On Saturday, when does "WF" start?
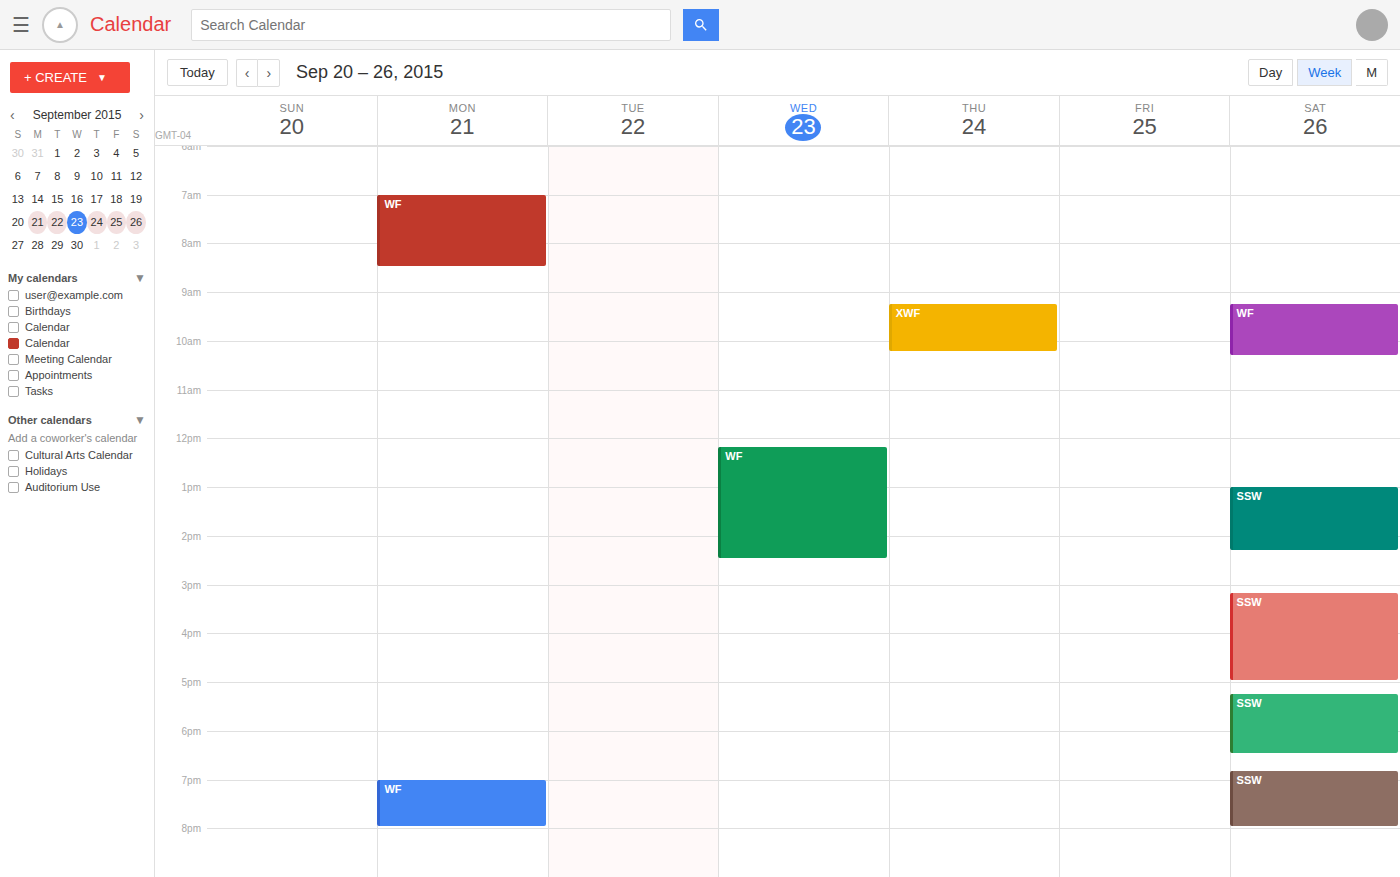
9:15 AM